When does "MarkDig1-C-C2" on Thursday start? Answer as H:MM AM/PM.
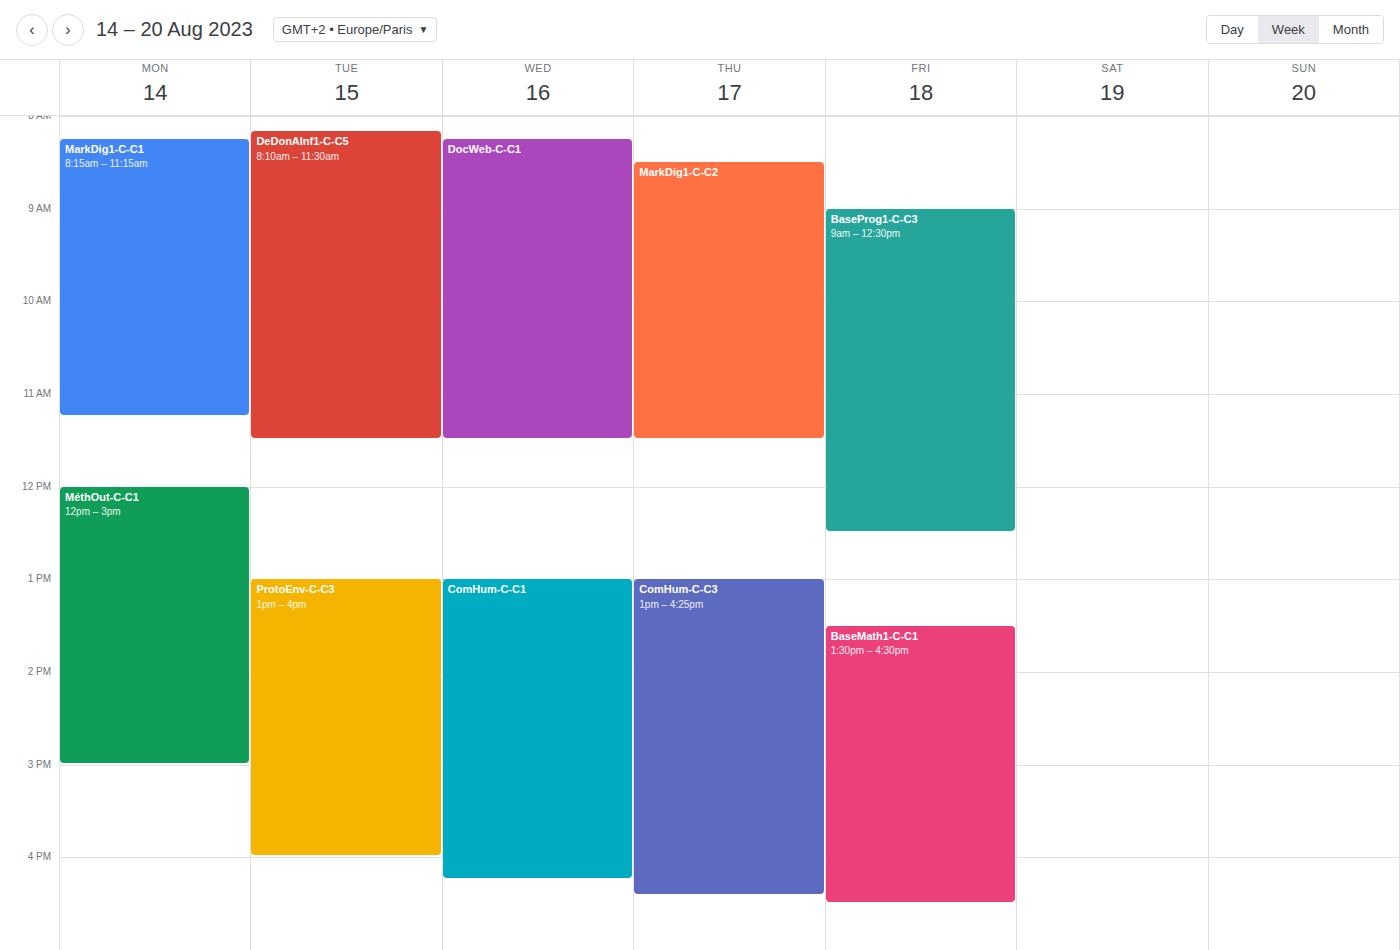
8:30 AM